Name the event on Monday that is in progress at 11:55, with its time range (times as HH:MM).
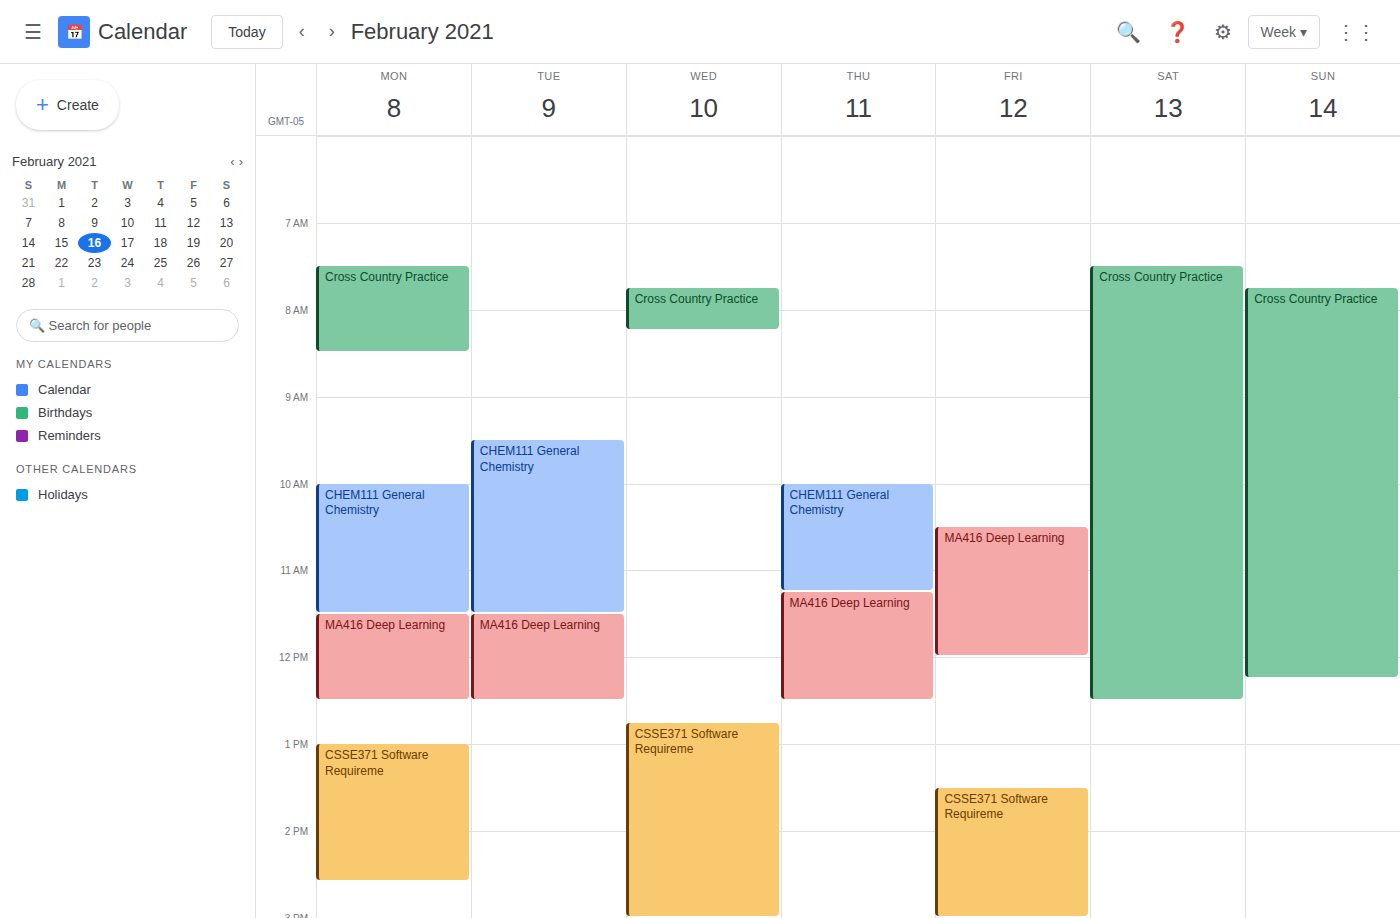
"MA416 Deep Learning", 11:30 to 12:30